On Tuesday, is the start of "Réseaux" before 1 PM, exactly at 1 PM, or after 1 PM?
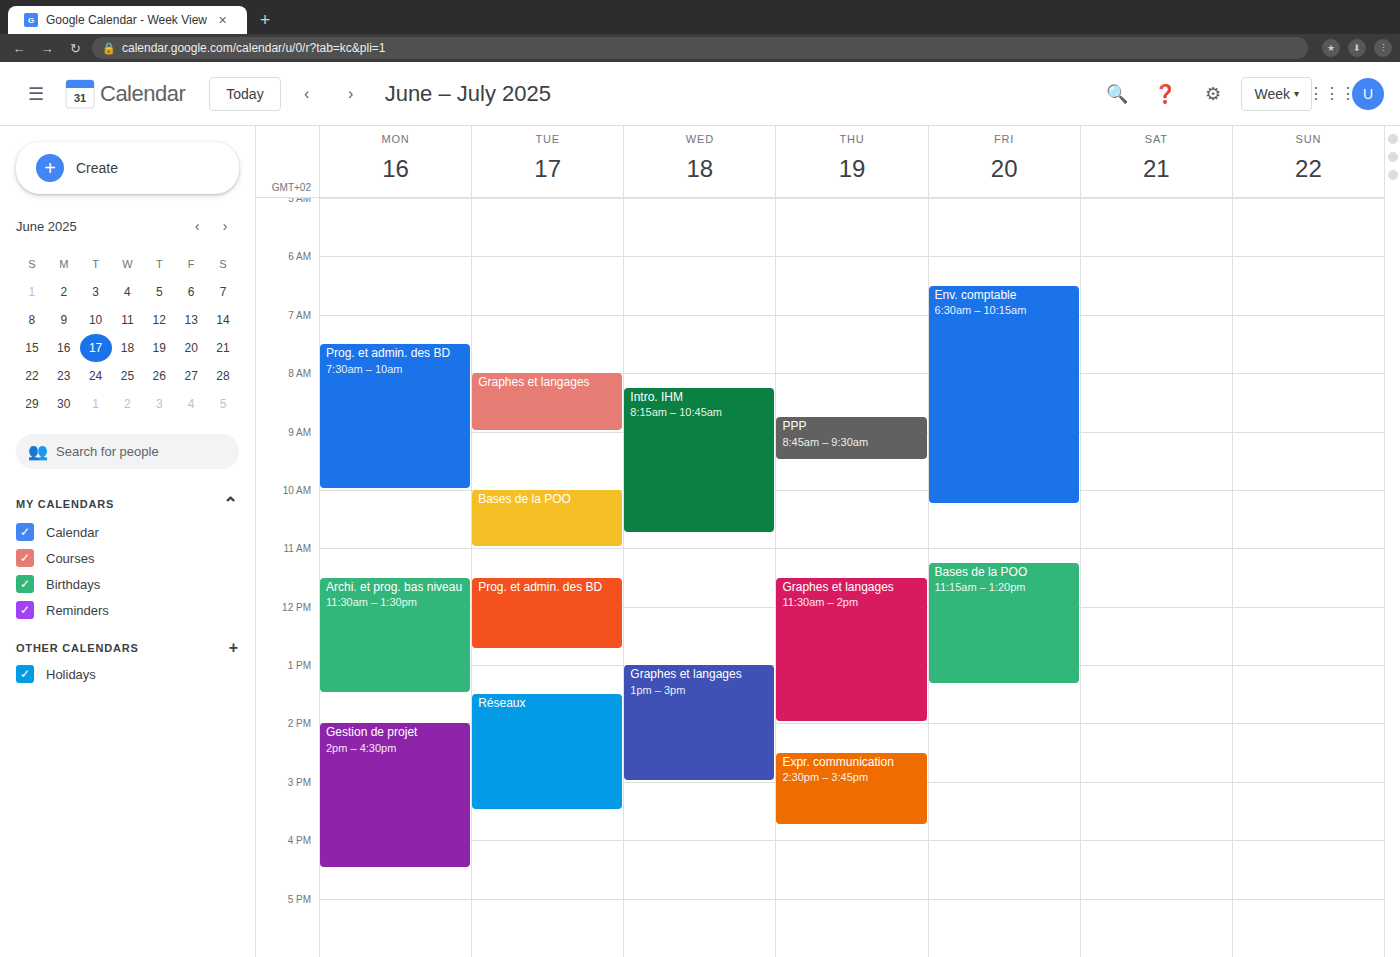
1:30 PM -- after 1 PM, 30 minutes below the 1 PM line.